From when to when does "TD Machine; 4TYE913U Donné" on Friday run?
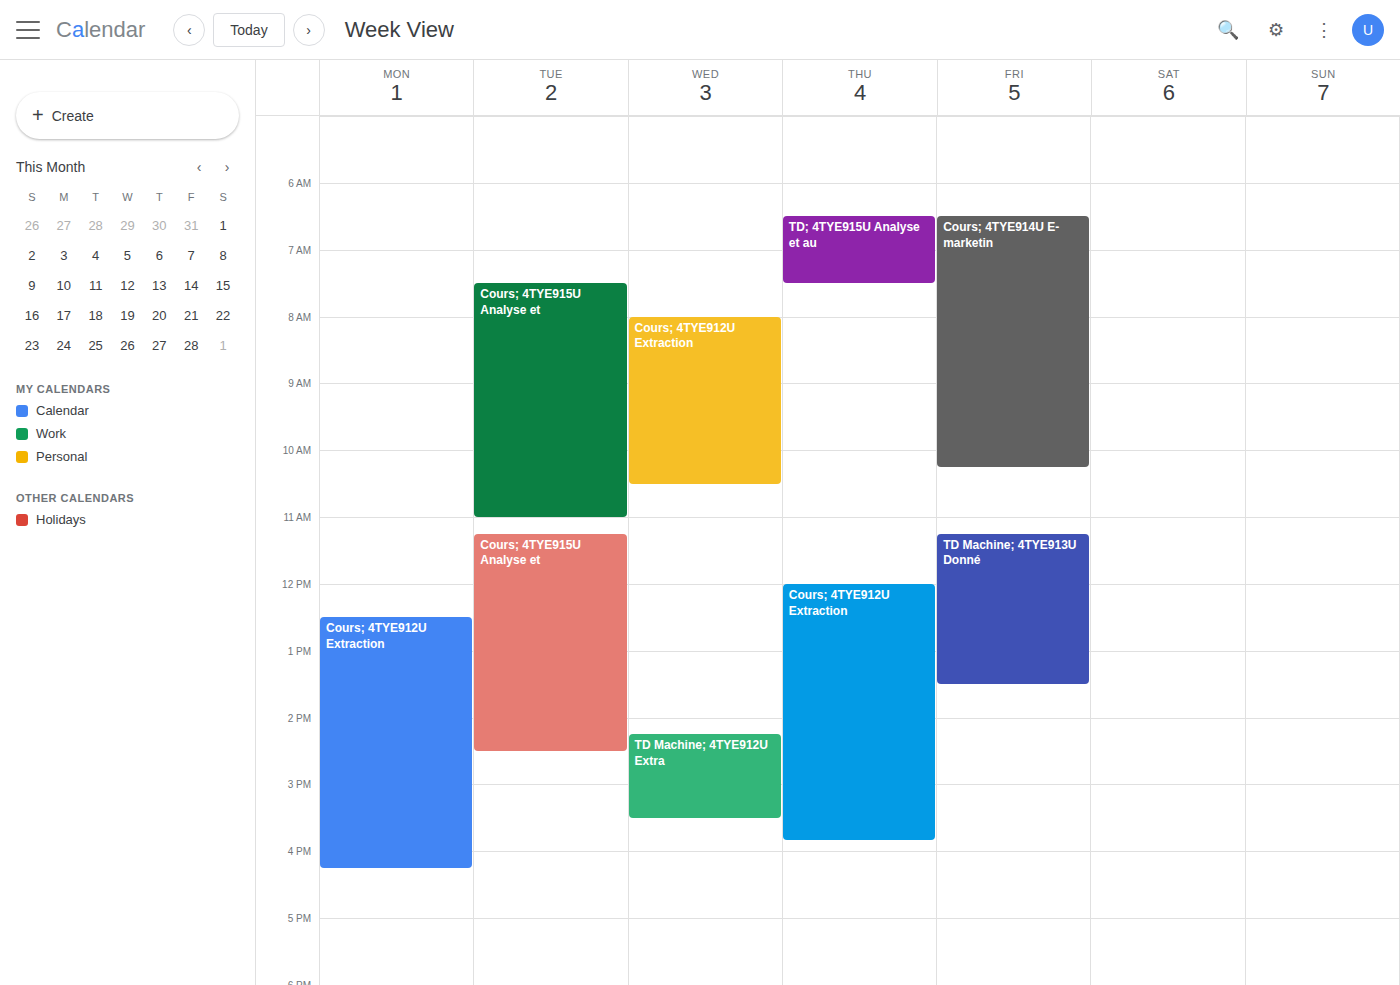
11:15 to 13:30